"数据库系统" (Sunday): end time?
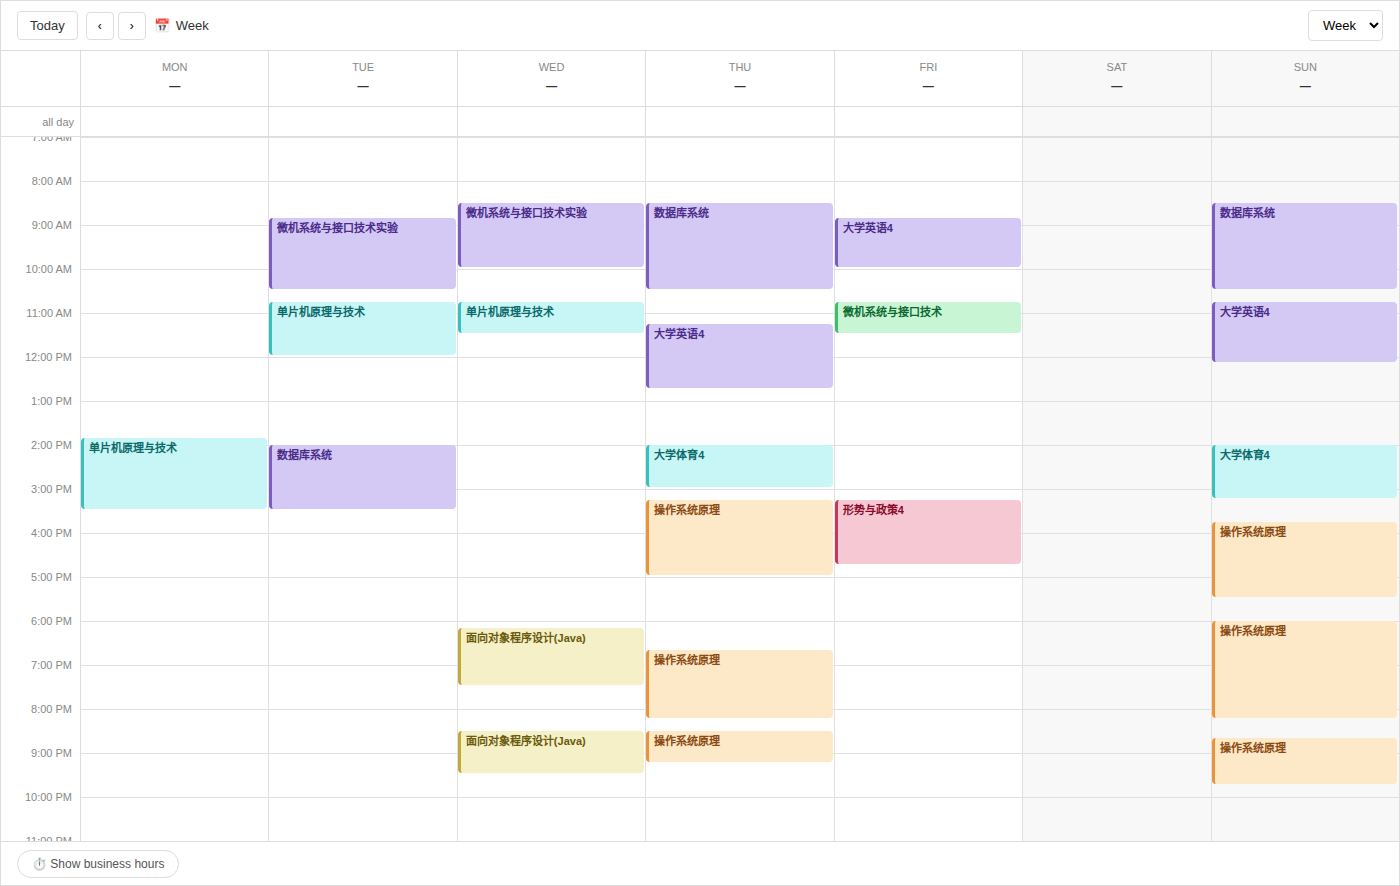
10:30 AM